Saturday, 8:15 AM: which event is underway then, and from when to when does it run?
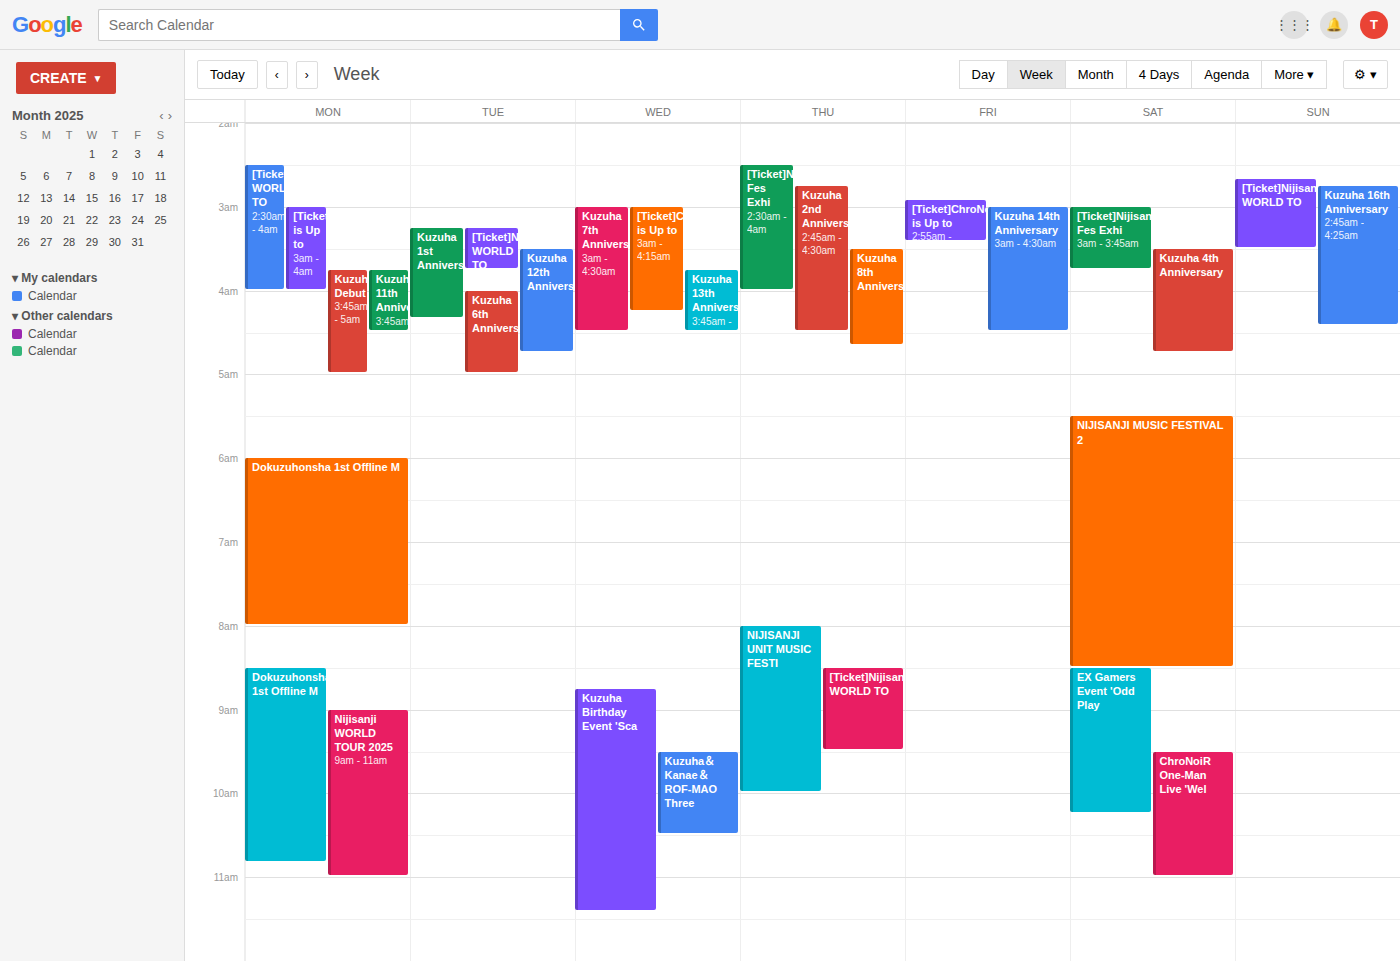
"NIJISANJI MUSIC FESTIVAL 2", 5:30 AM to 8:30 AM